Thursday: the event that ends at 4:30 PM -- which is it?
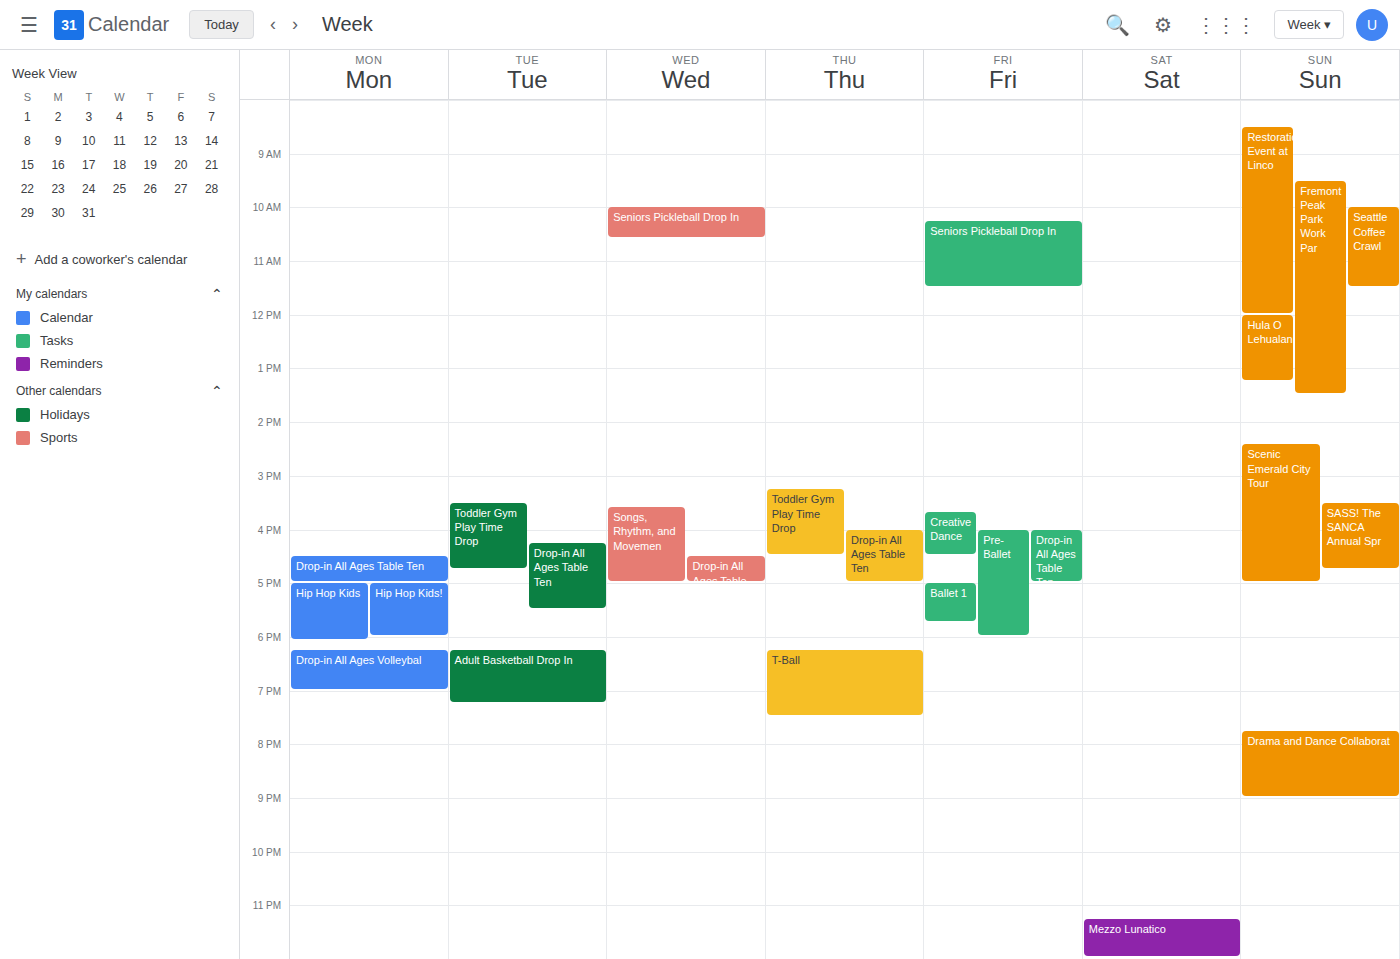
"Toddler Gym Play Time Drop"